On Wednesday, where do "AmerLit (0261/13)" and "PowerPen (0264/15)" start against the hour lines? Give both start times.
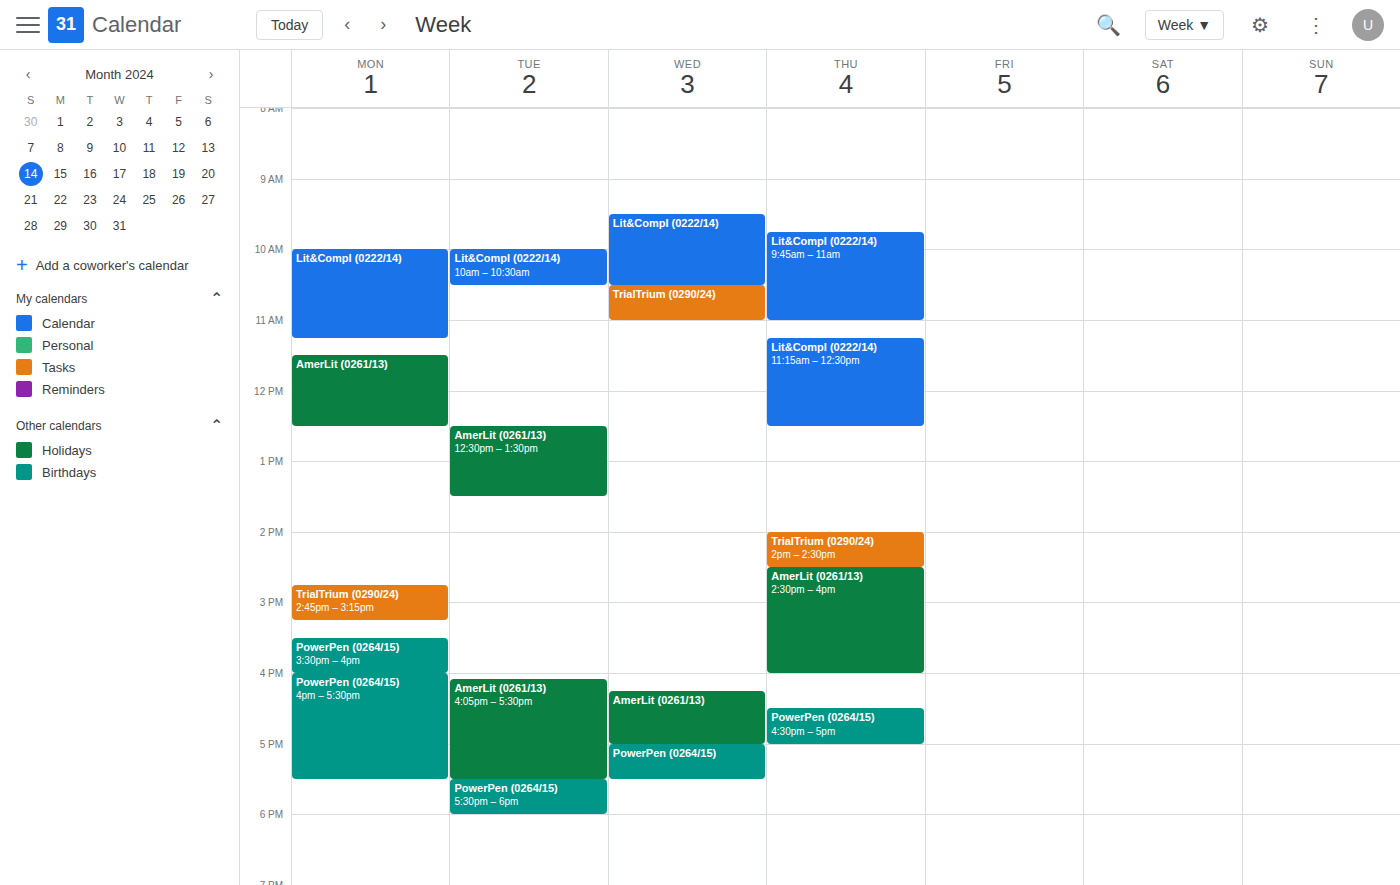
"AmerLit (0261/13)": 16:15, neither: a quarter of the way from the 16:00 line to the 17:00 line. "PowerPen (0264/15)": 17:00, exactly on the 17:00 line.